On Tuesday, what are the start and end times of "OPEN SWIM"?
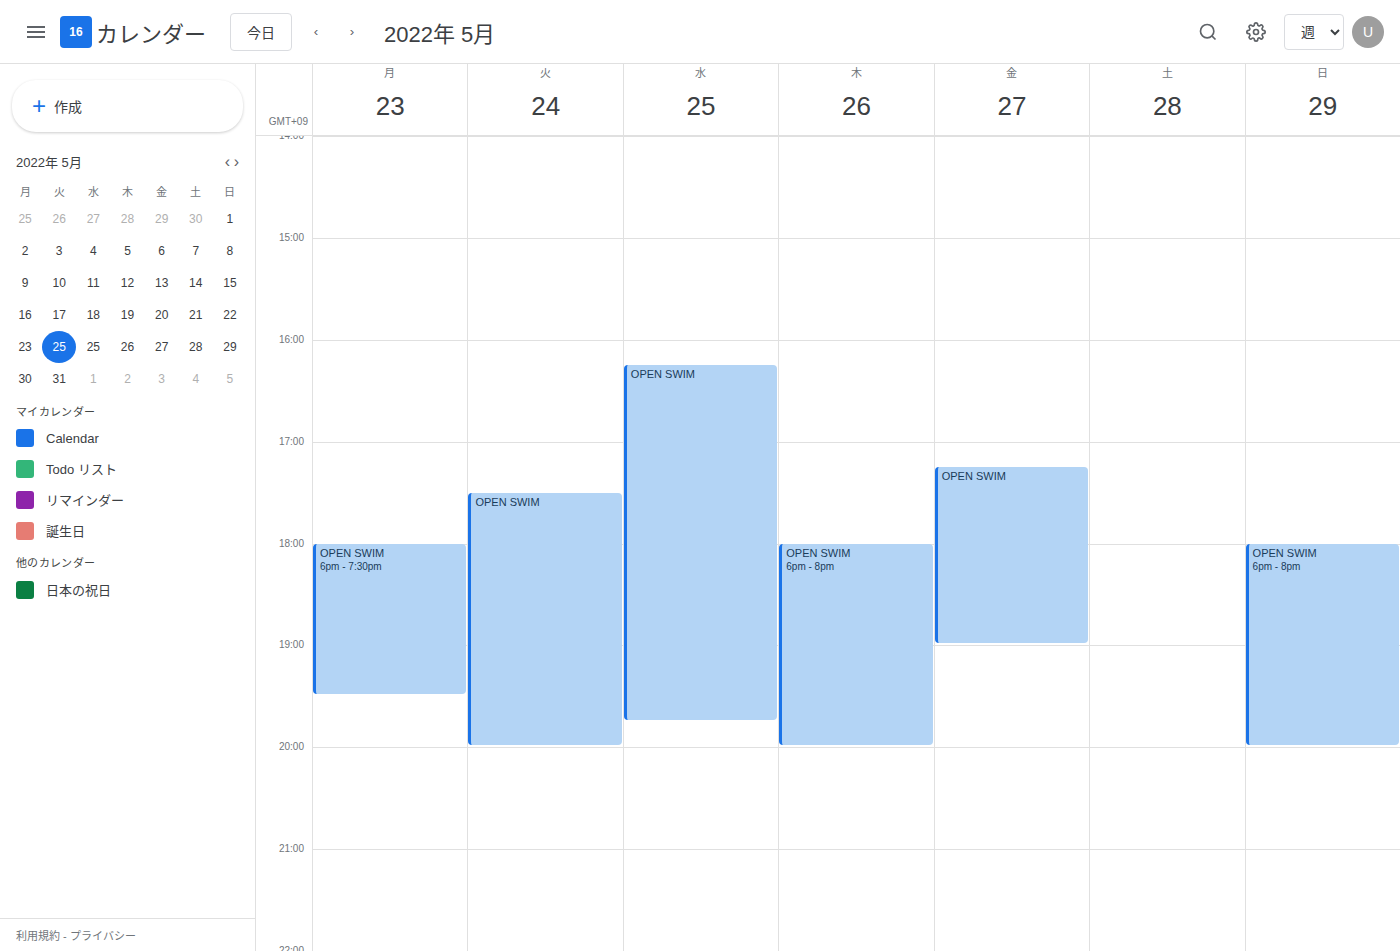
17:30 to 20:00